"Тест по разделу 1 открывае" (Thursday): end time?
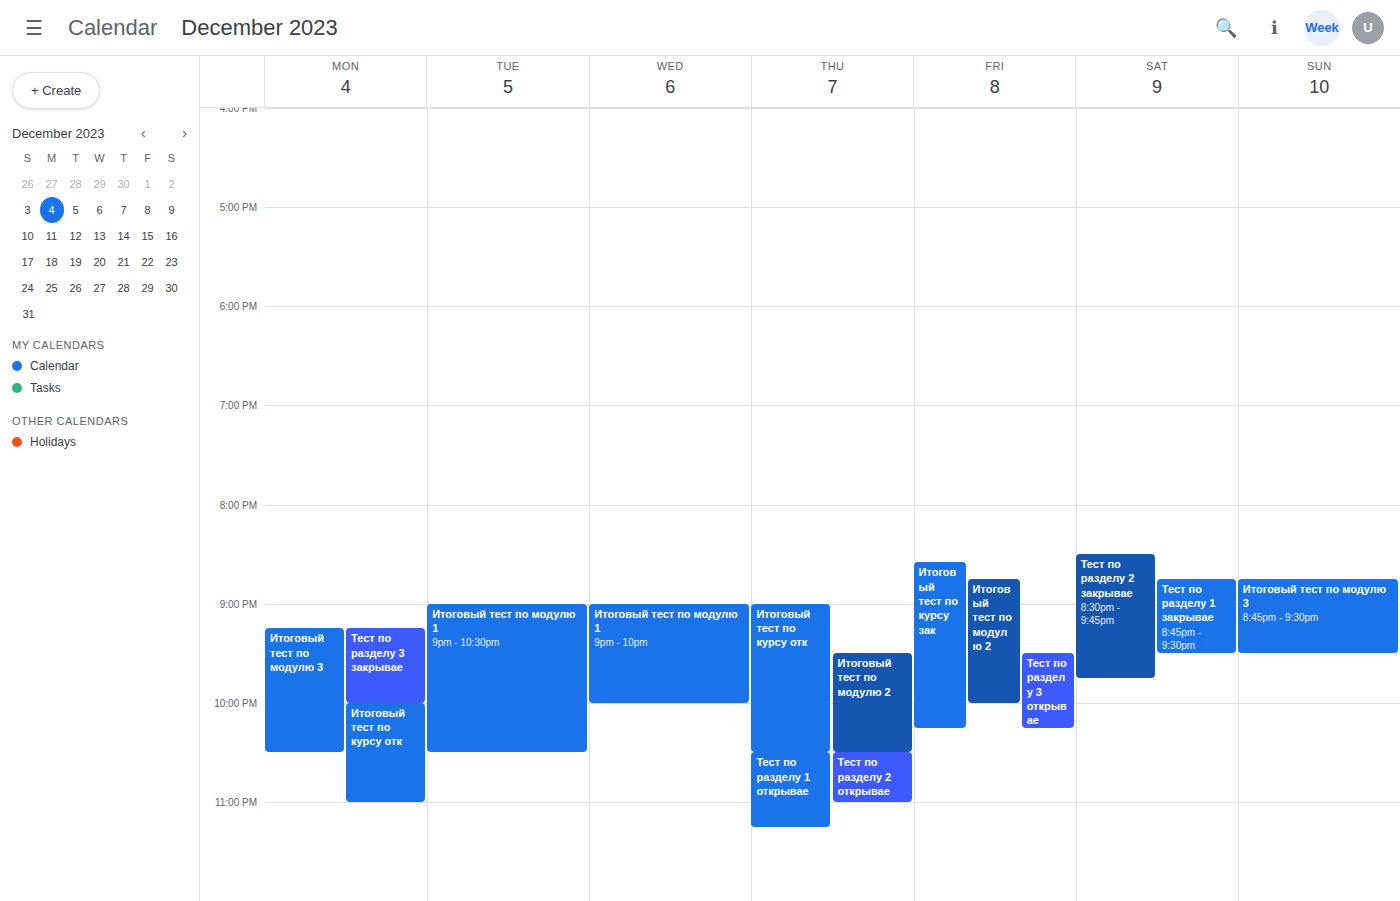
23:15